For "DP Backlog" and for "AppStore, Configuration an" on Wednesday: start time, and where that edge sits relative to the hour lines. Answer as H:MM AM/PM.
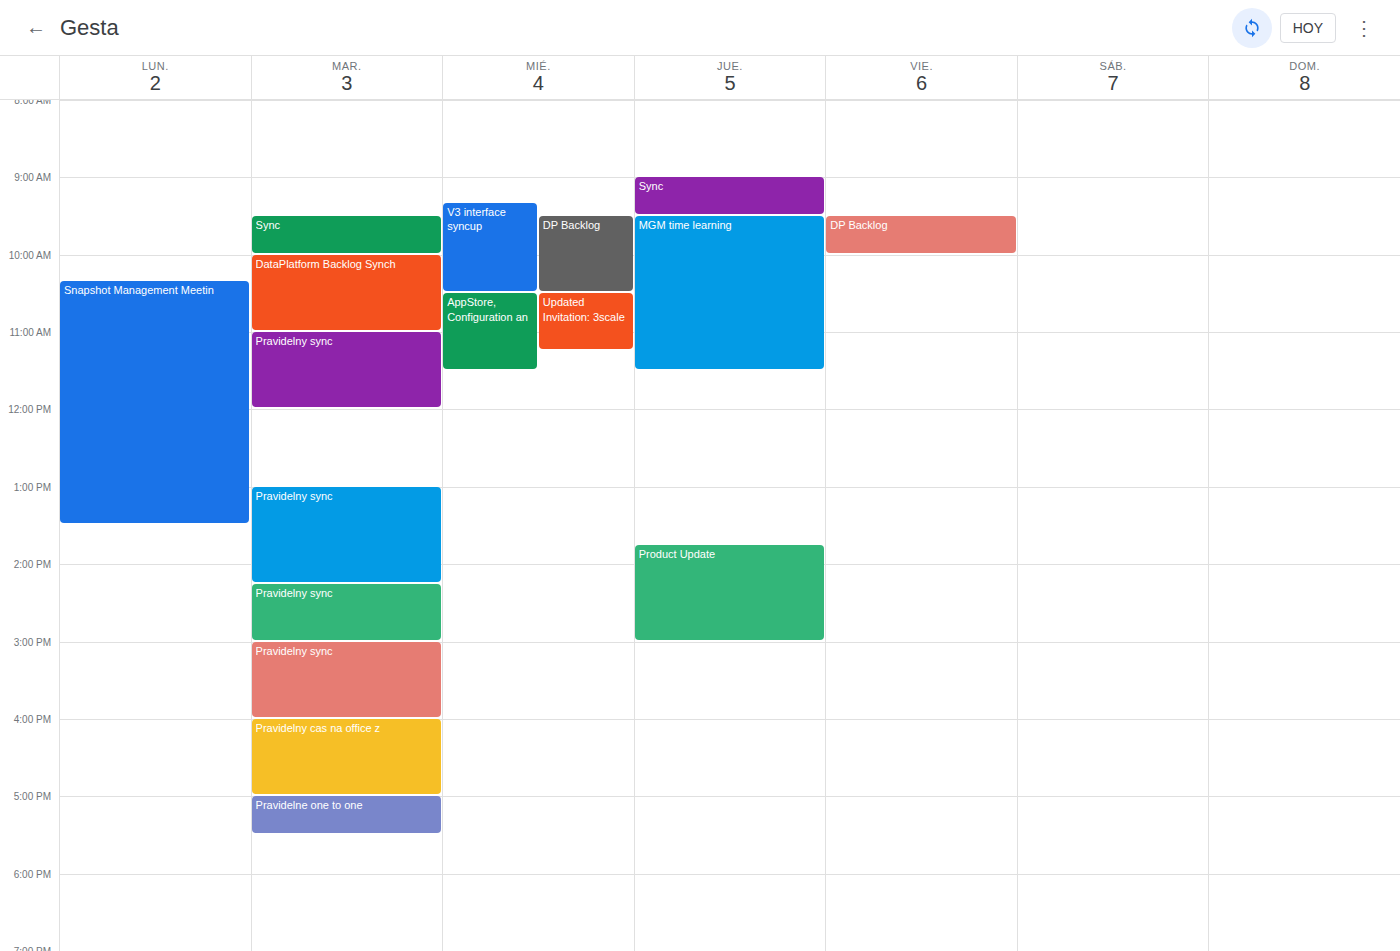
"DP Backlog": 9:30 AM, halfway between the 9 AM and 10 AM lines. "AppStore, Configuration an": 10:30 AM, halfway between the 10 AM and 11 AM lines.